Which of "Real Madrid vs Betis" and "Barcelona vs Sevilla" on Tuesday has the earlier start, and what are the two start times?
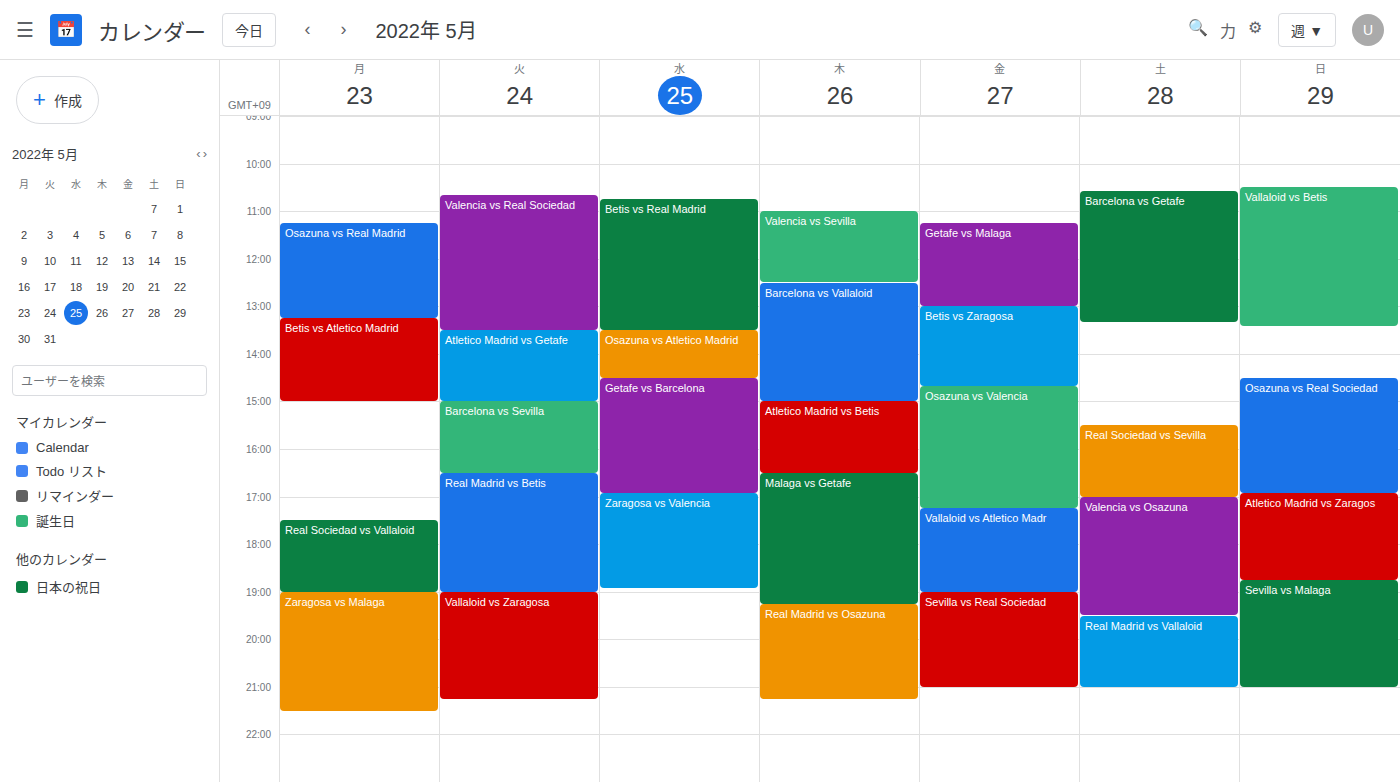
"Barcelona vs Sevilla" 3:00 PM; "Real Madrid vs Betis" 4:30 PM.